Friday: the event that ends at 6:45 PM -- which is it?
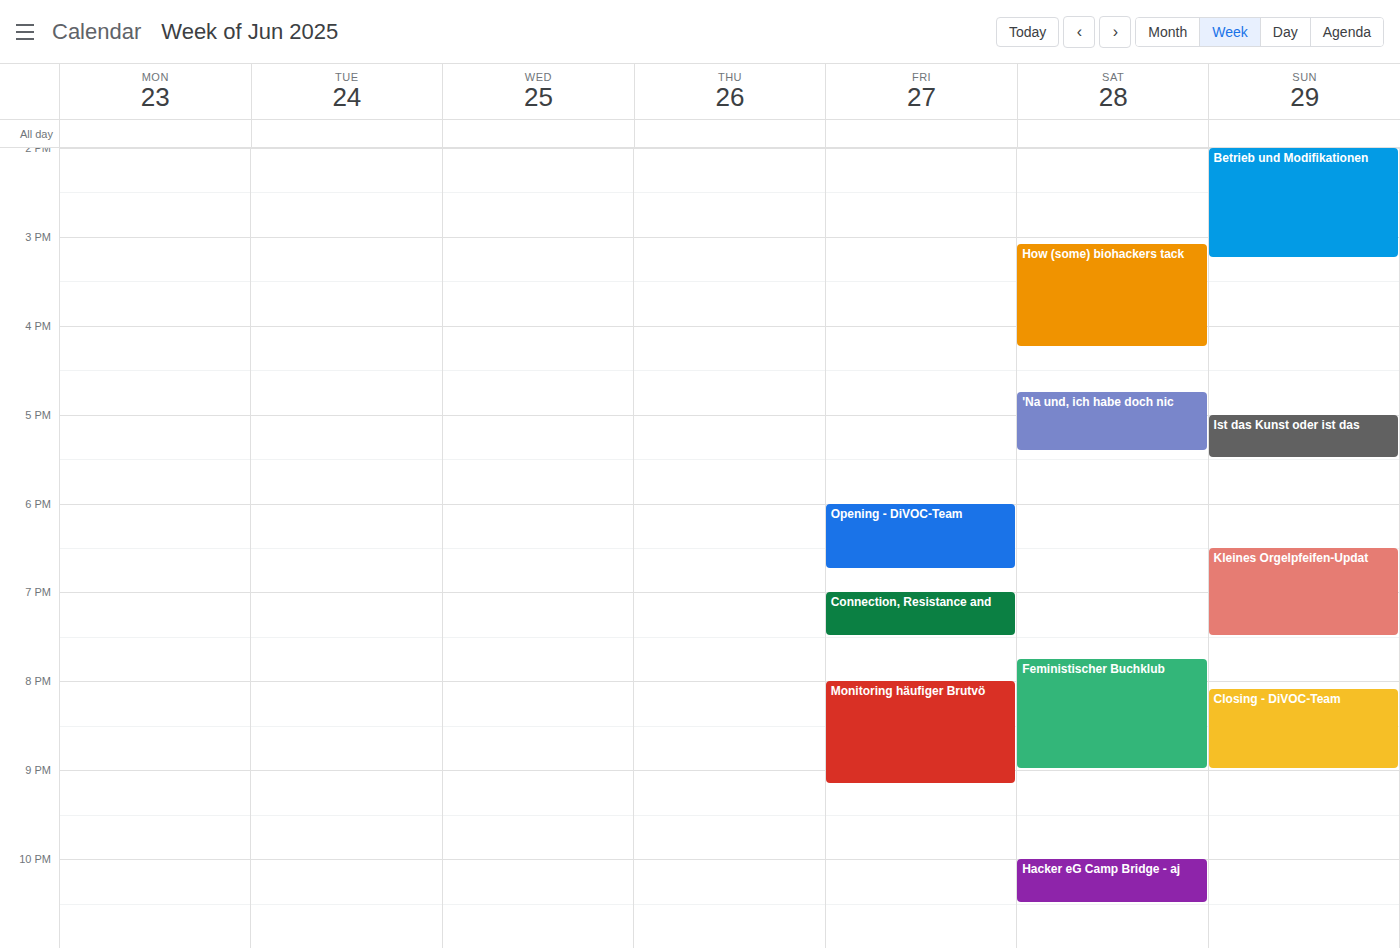
"Opening - DiVOC-Team"